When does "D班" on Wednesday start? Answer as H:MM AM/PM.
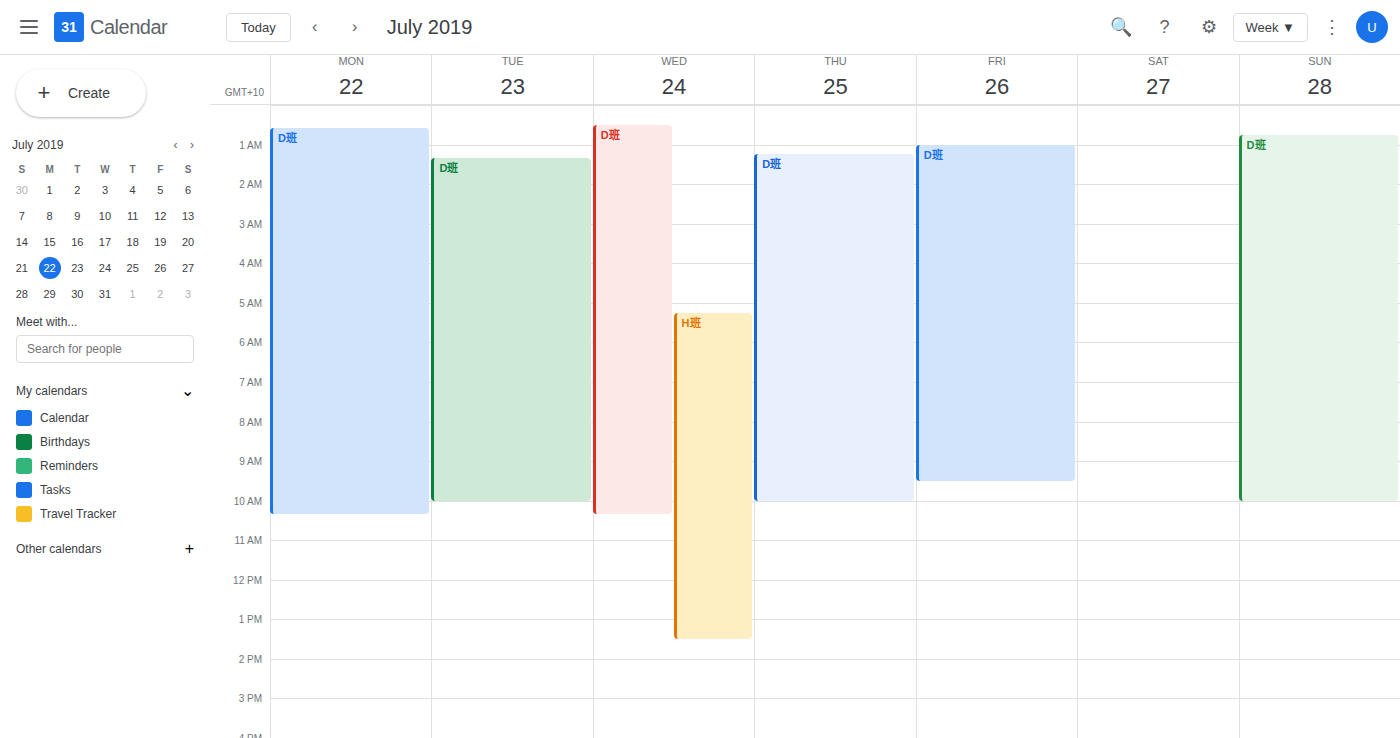
12:30 AM